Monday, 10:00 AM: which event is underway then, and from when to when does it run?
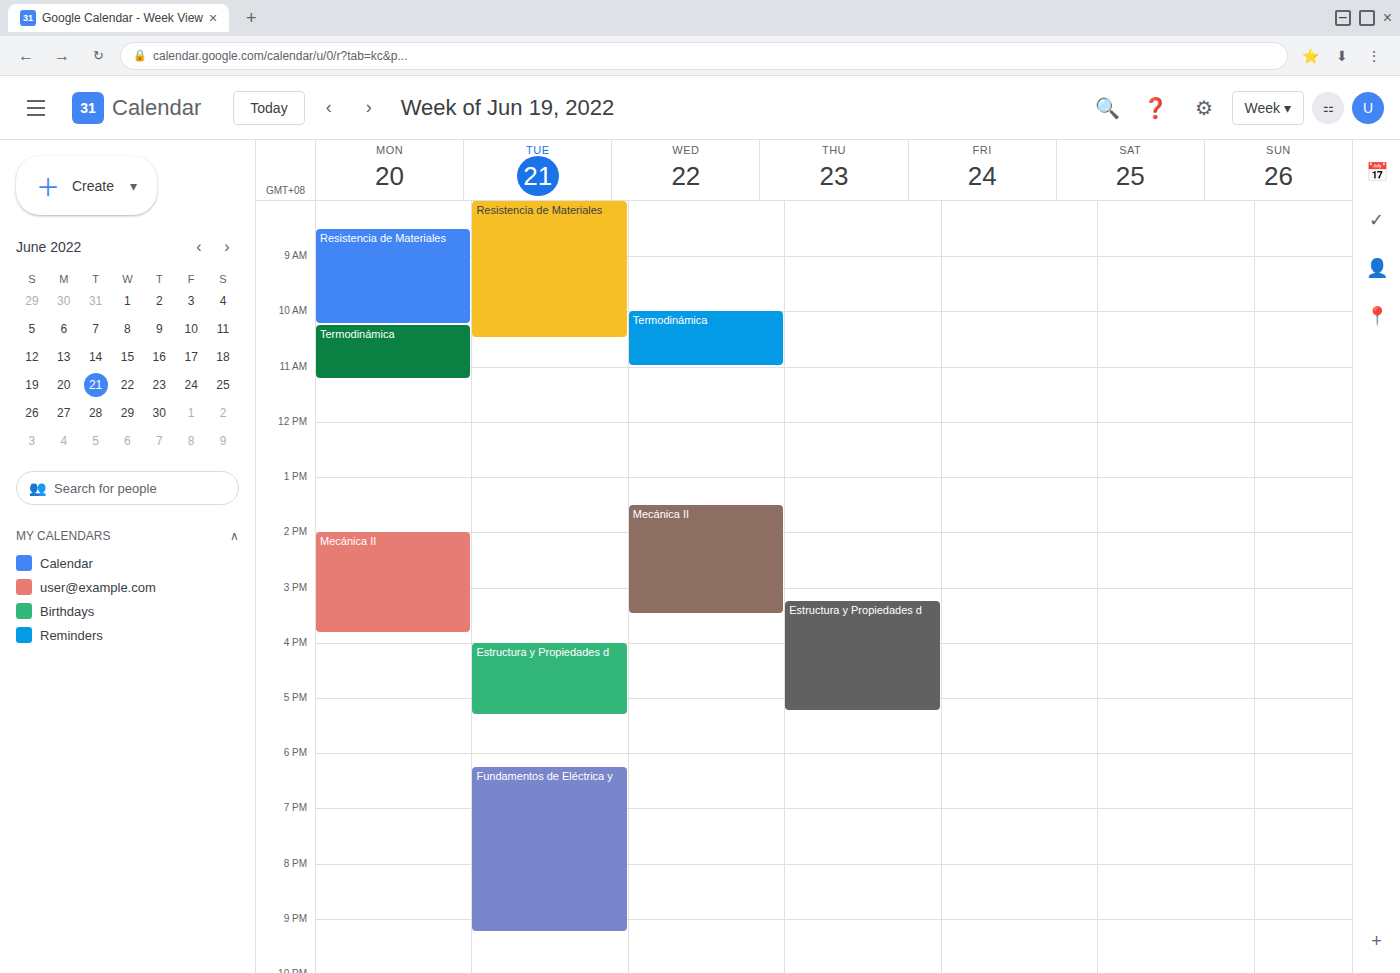
"Resistencia de Materiales", 8:30 AM to 10:15 AM